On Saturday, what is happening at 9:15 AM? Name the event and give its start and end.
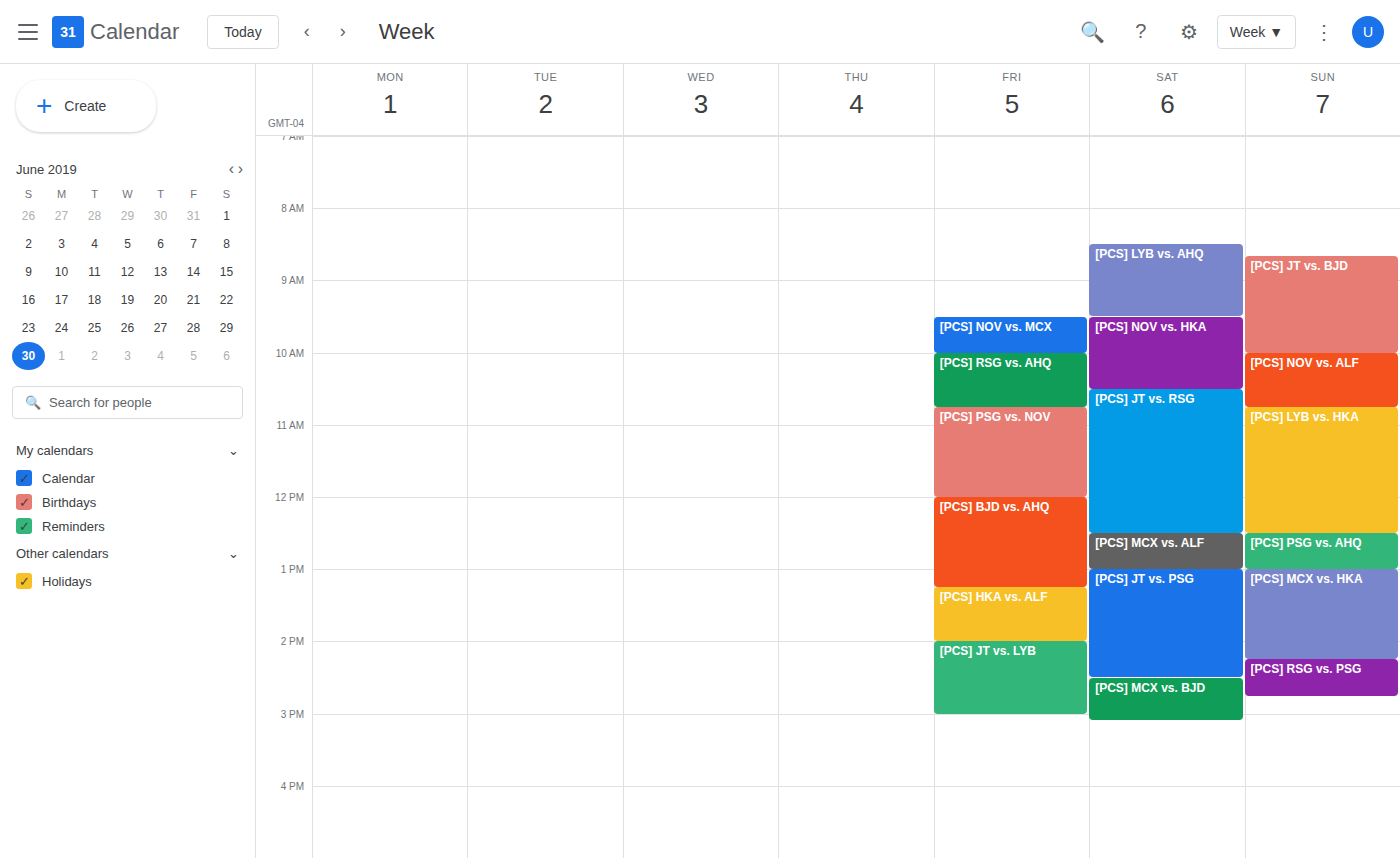
"[PCS] LYB vs. AHQ", 8:30 AM to 9:30 AM